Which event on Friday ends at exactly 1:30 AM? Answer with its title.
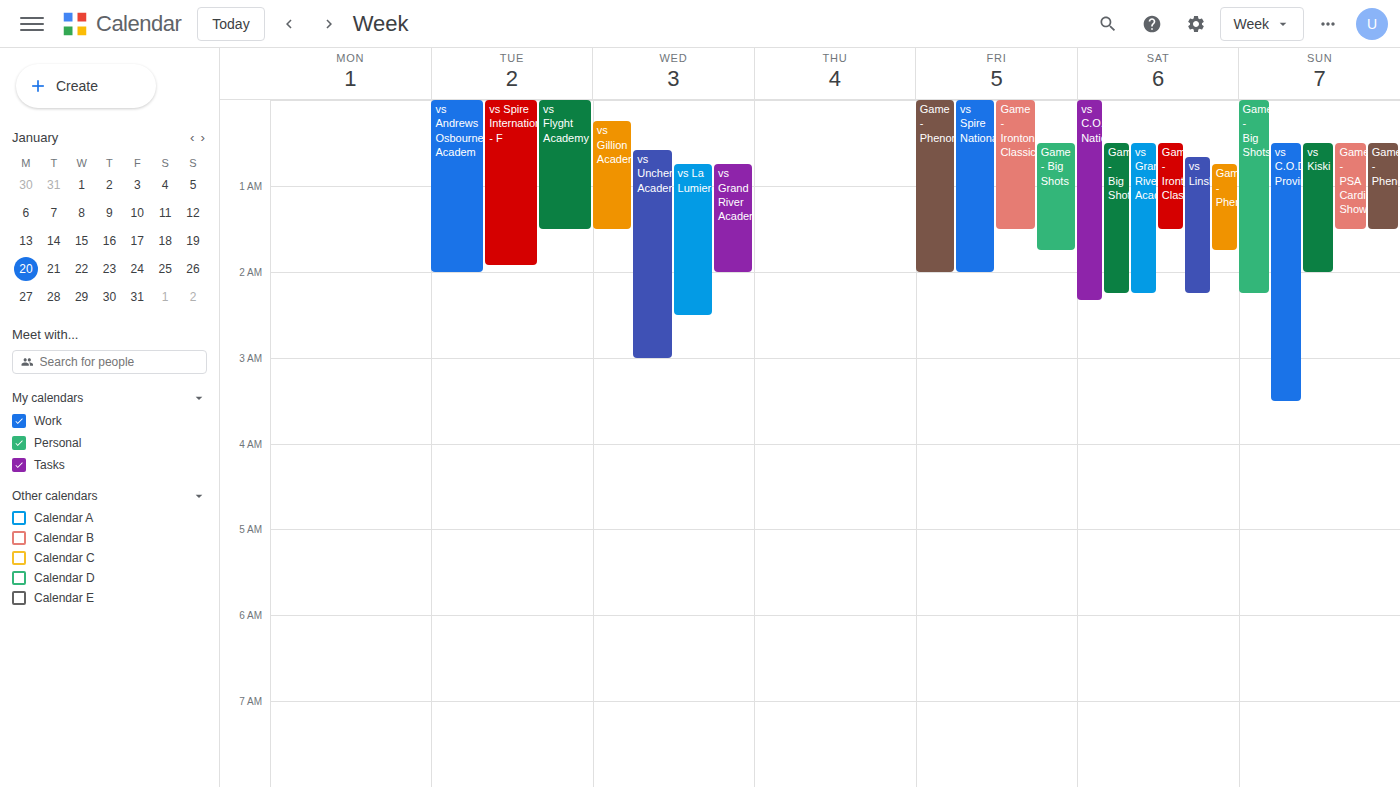
"Game - Ironton Classic"